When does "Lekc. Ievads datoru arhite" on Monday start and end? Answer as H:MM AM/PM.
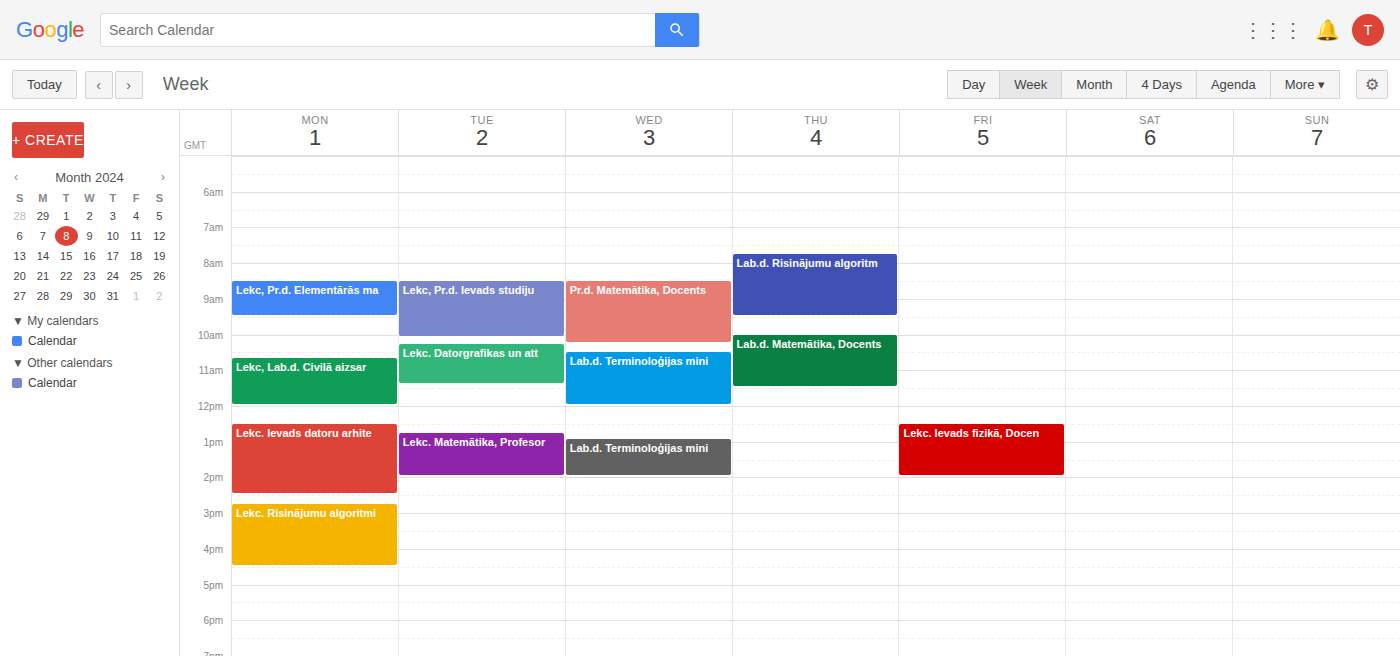
12:30 PM to 2:30 PM